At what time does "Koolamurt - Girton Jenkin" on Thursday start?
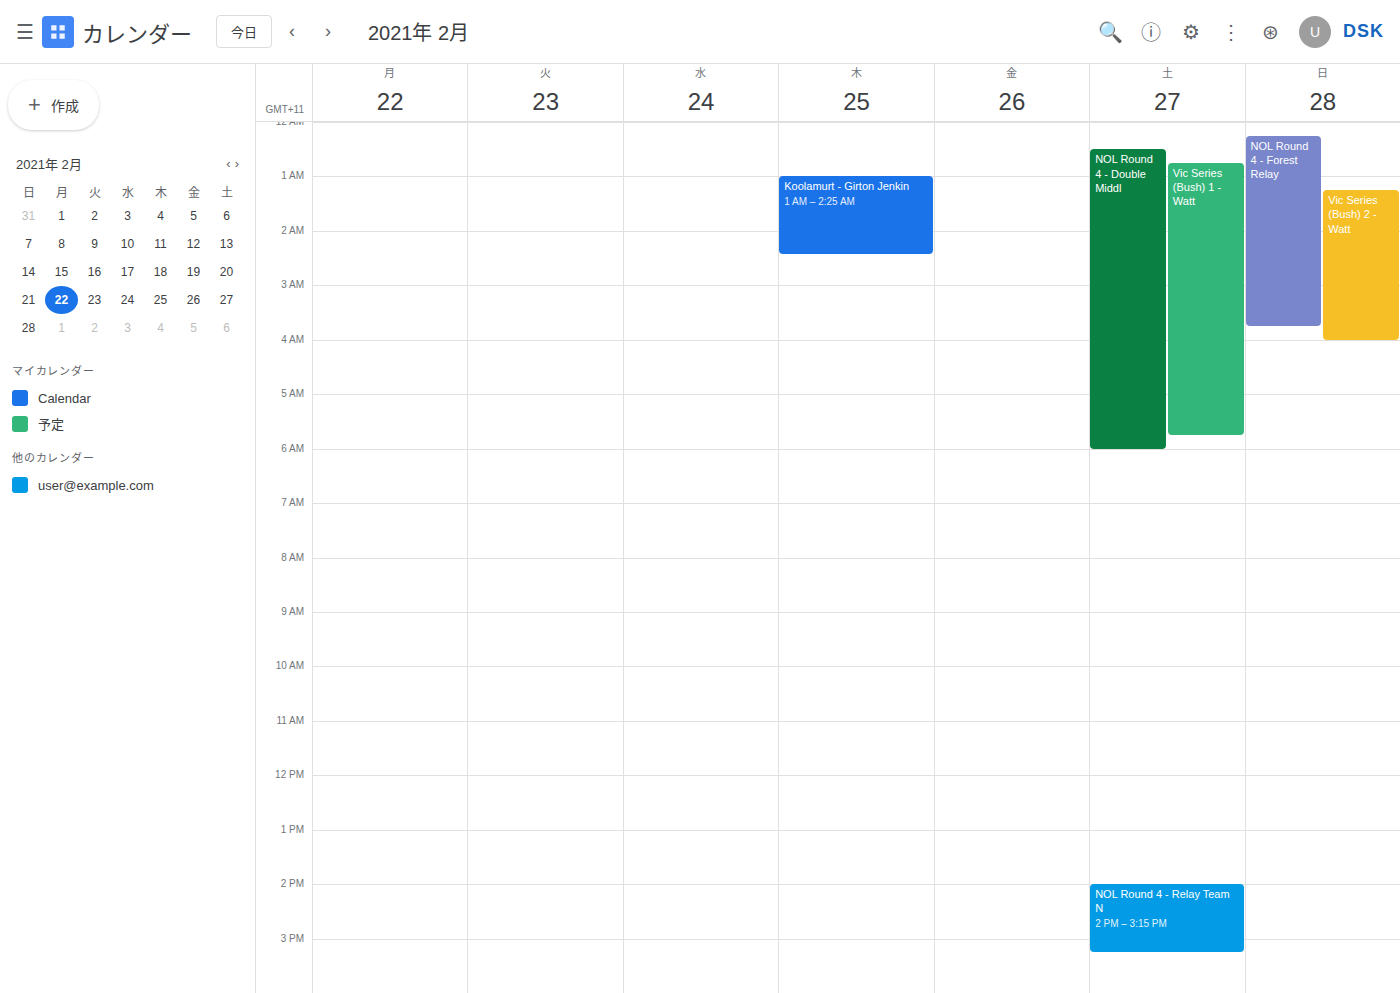
1:00 AM